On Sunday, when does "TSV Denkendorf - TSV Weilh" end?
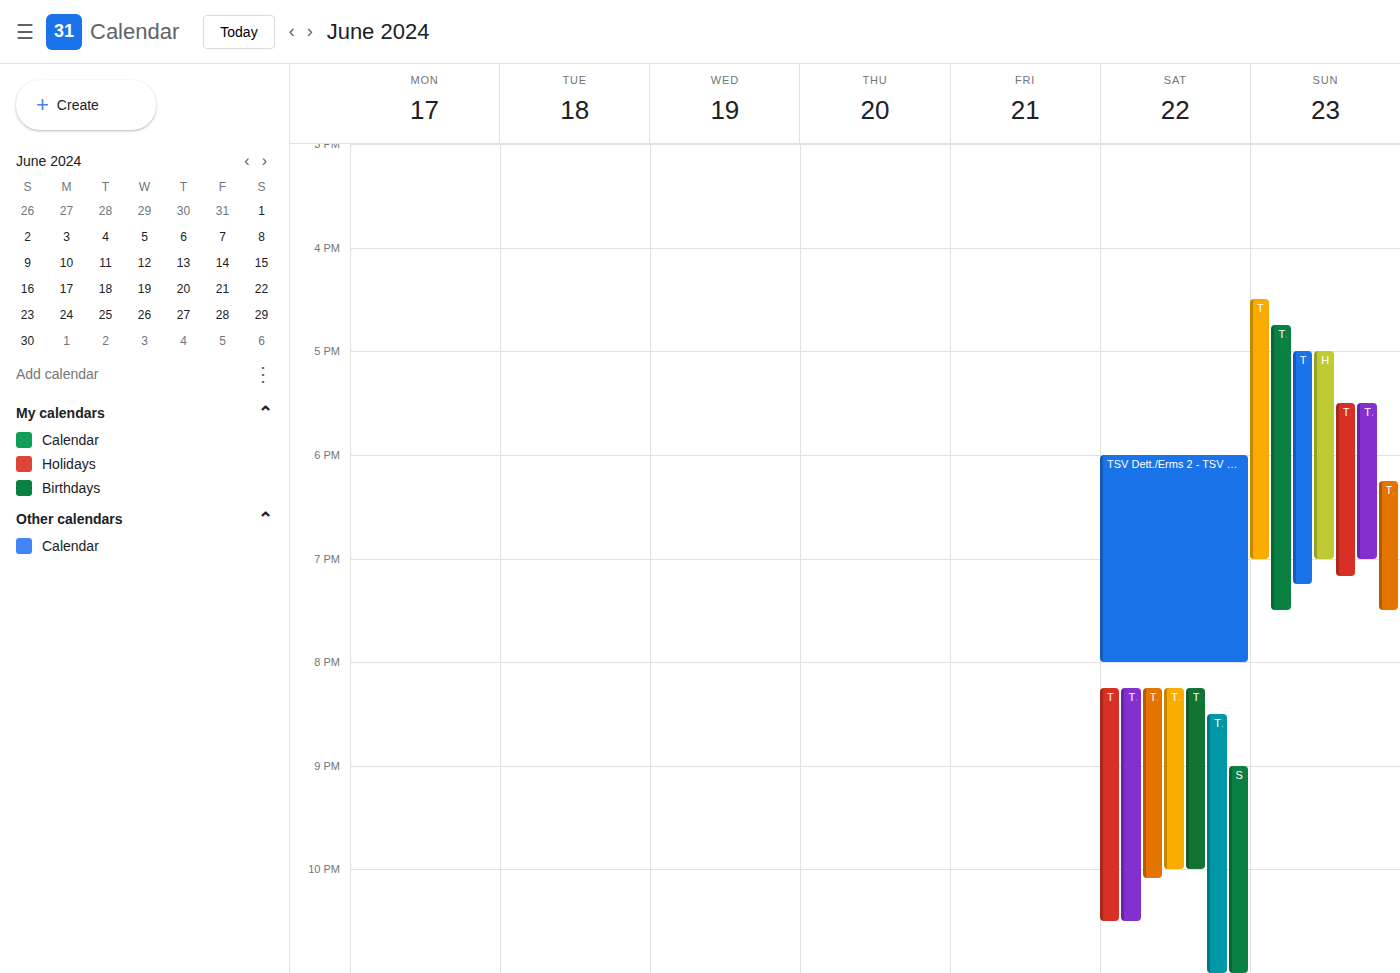
7:30 PM